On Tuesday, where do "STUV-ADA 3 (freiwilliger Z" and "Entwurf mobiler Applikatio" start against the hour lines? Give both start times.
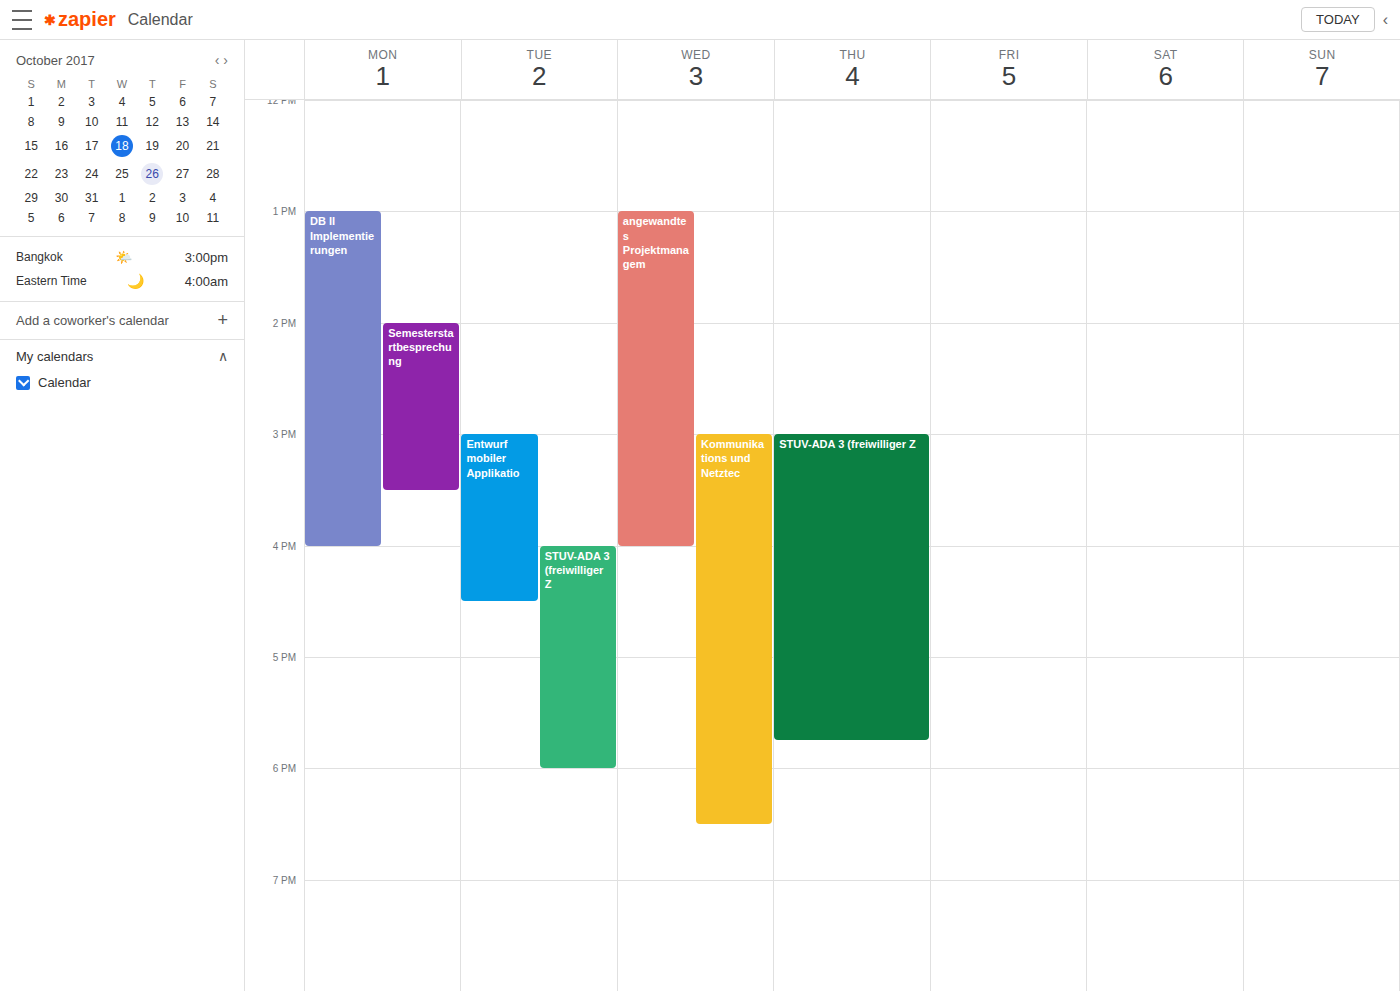
"STUV-ADA 3 (freiwilliger Z": 16:00, exactly on the 16:00 line. "Entwurf mobiler Applikatio": 15:00, exactly on the 15:00 line.